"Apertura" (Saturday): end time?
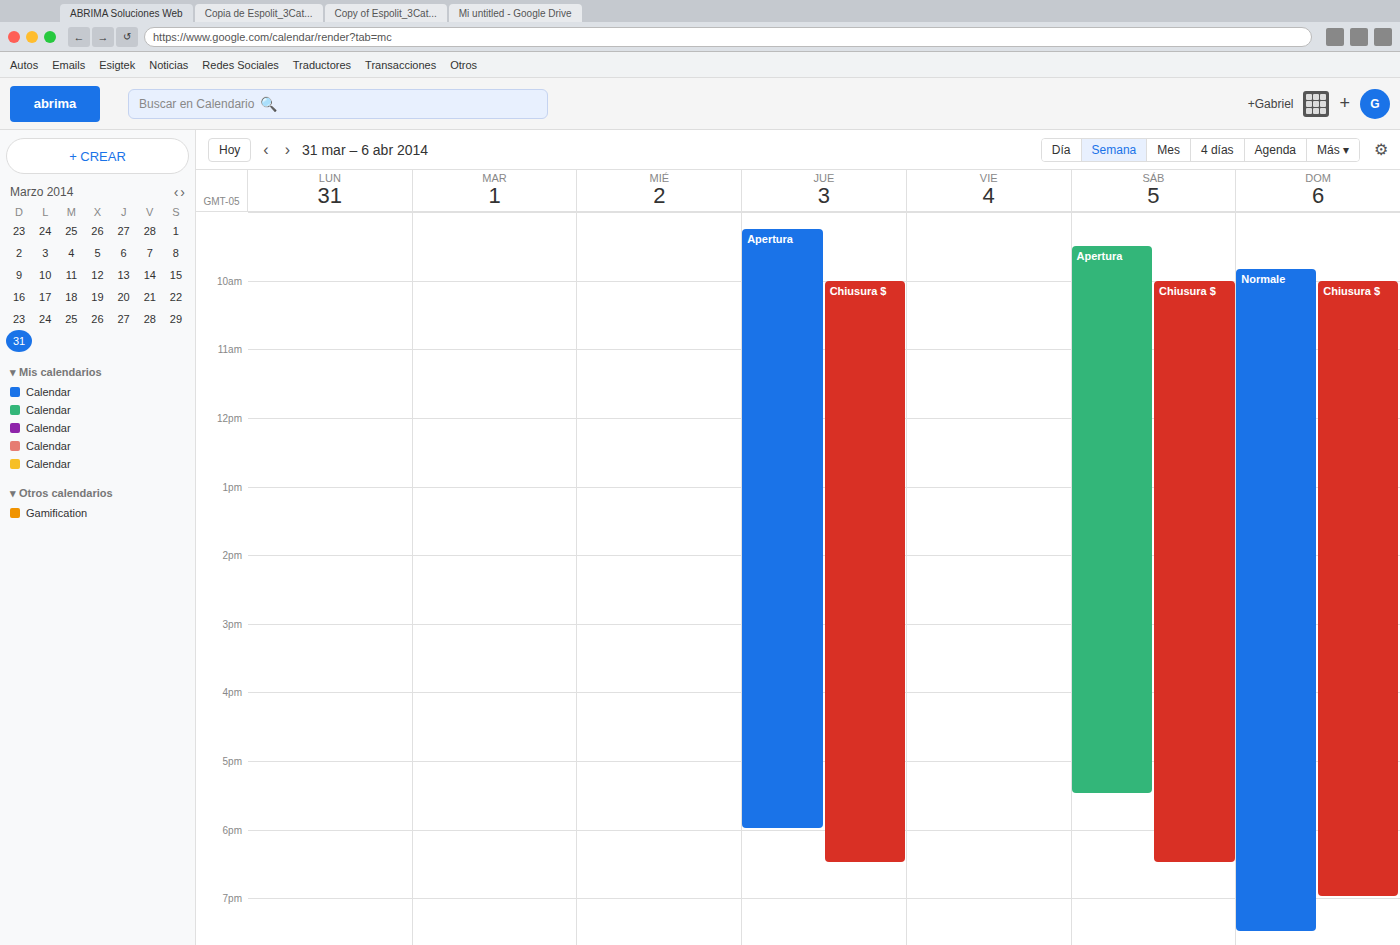
5:30 PM